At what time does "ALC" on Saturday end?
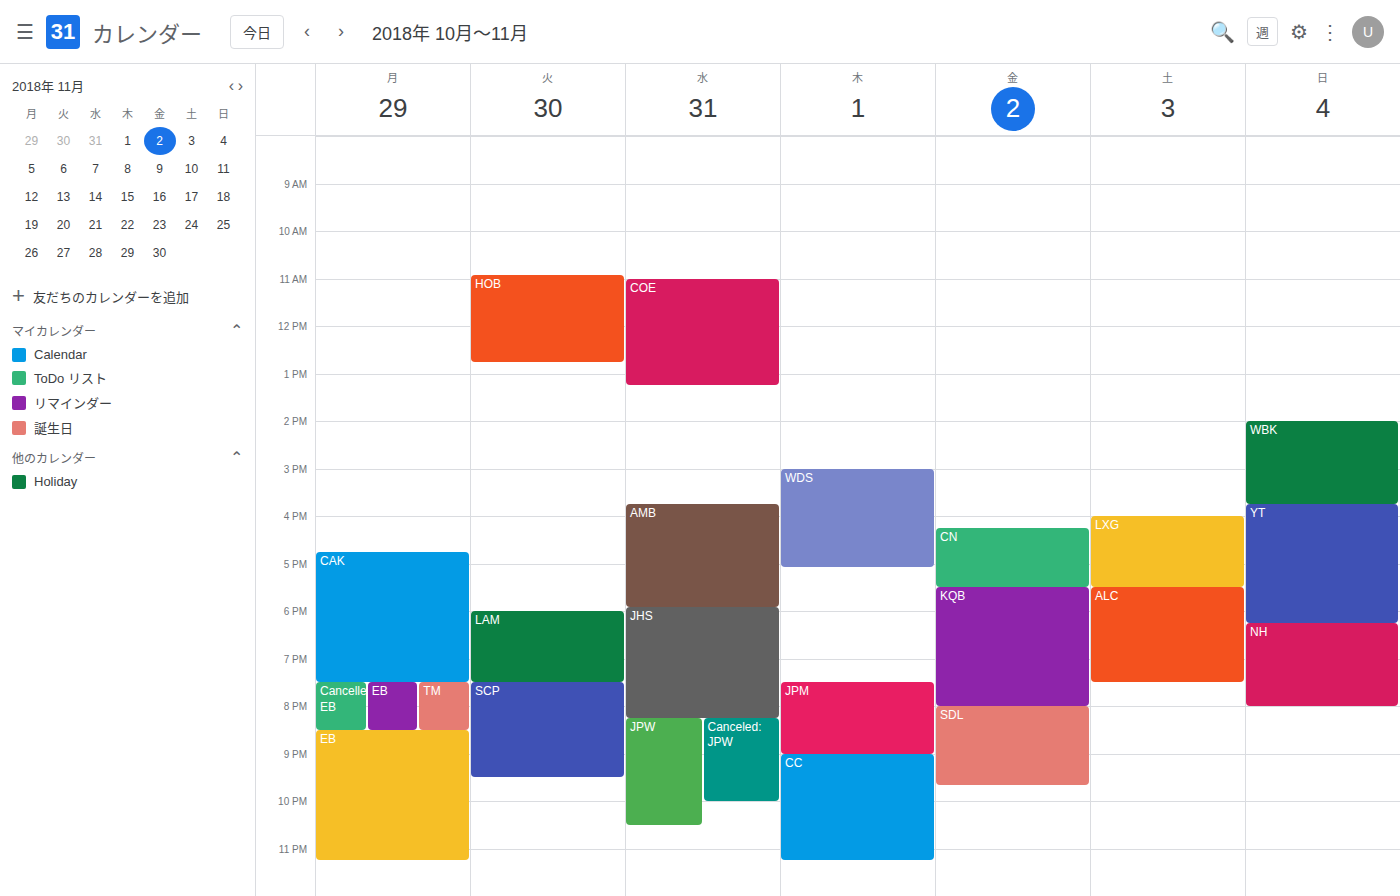
7:30 PM